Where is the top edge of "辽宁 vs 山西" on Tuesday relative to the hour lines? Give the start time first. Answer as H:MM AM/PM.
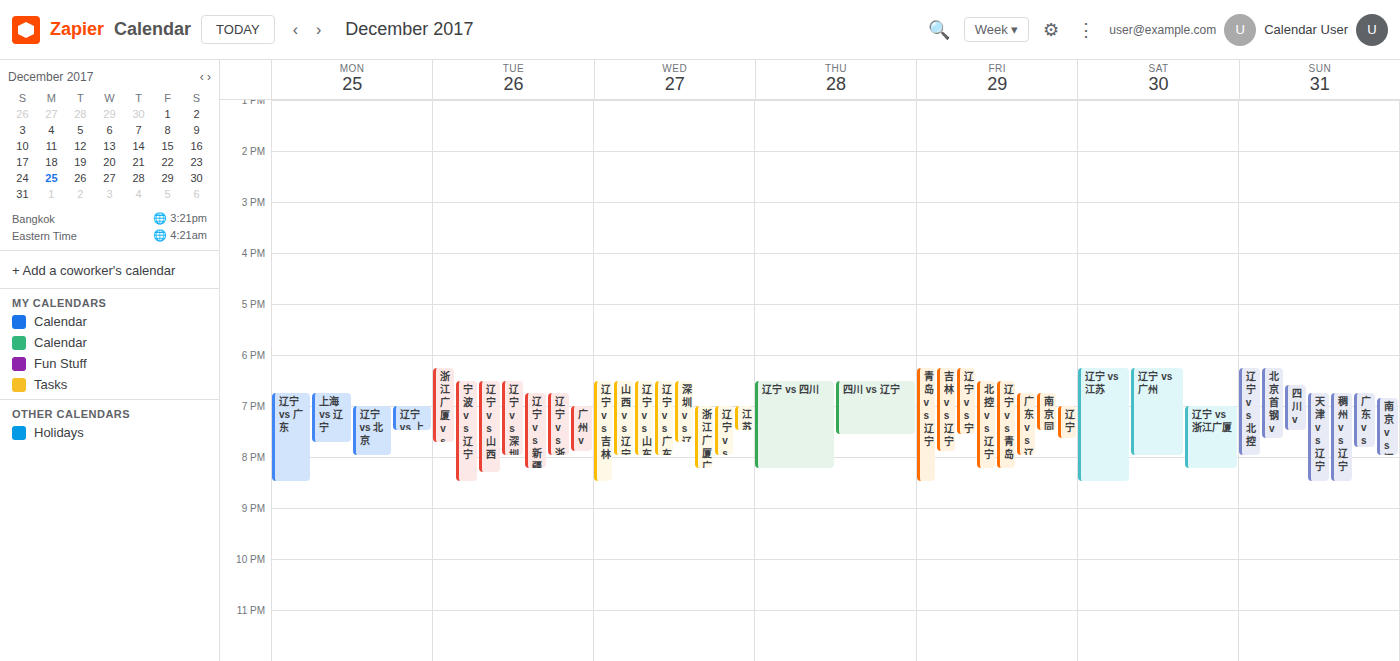
6:30 PM -- halfway between the 6 PM and 7 PM lines.